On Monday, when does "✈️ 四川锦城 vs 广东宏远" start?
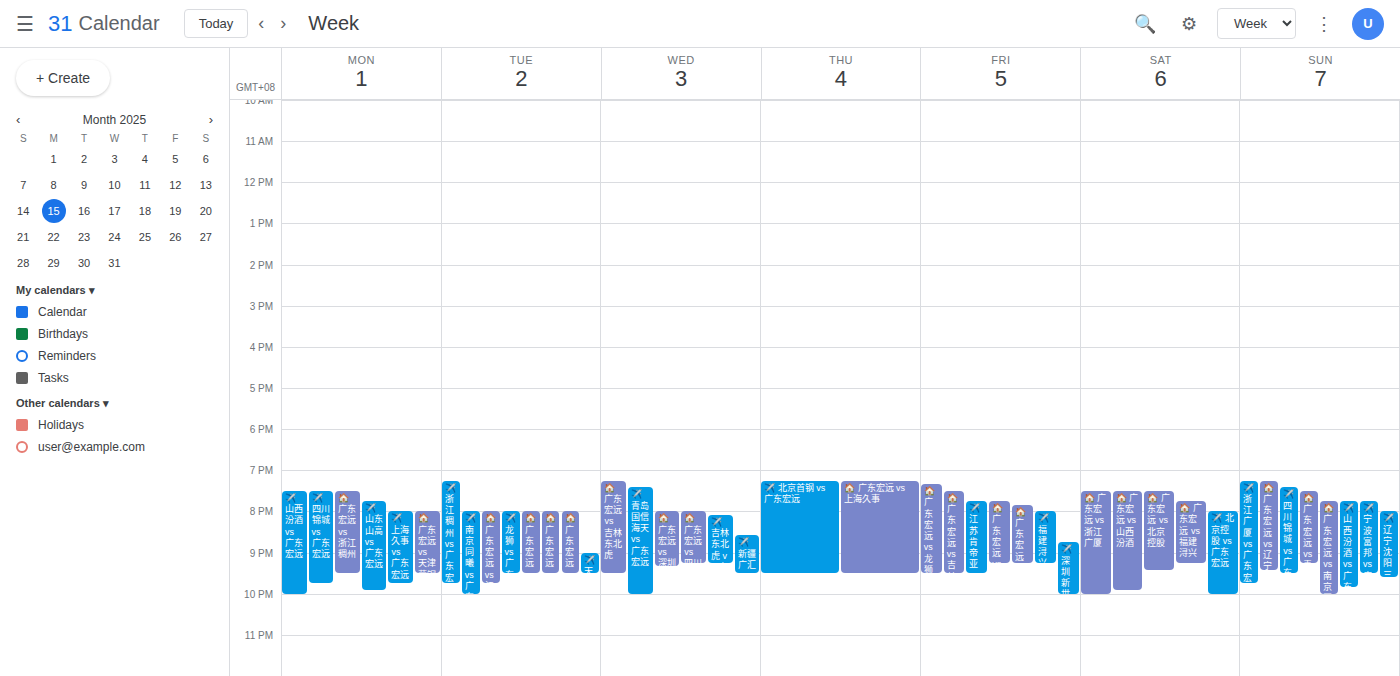
7:30 PM